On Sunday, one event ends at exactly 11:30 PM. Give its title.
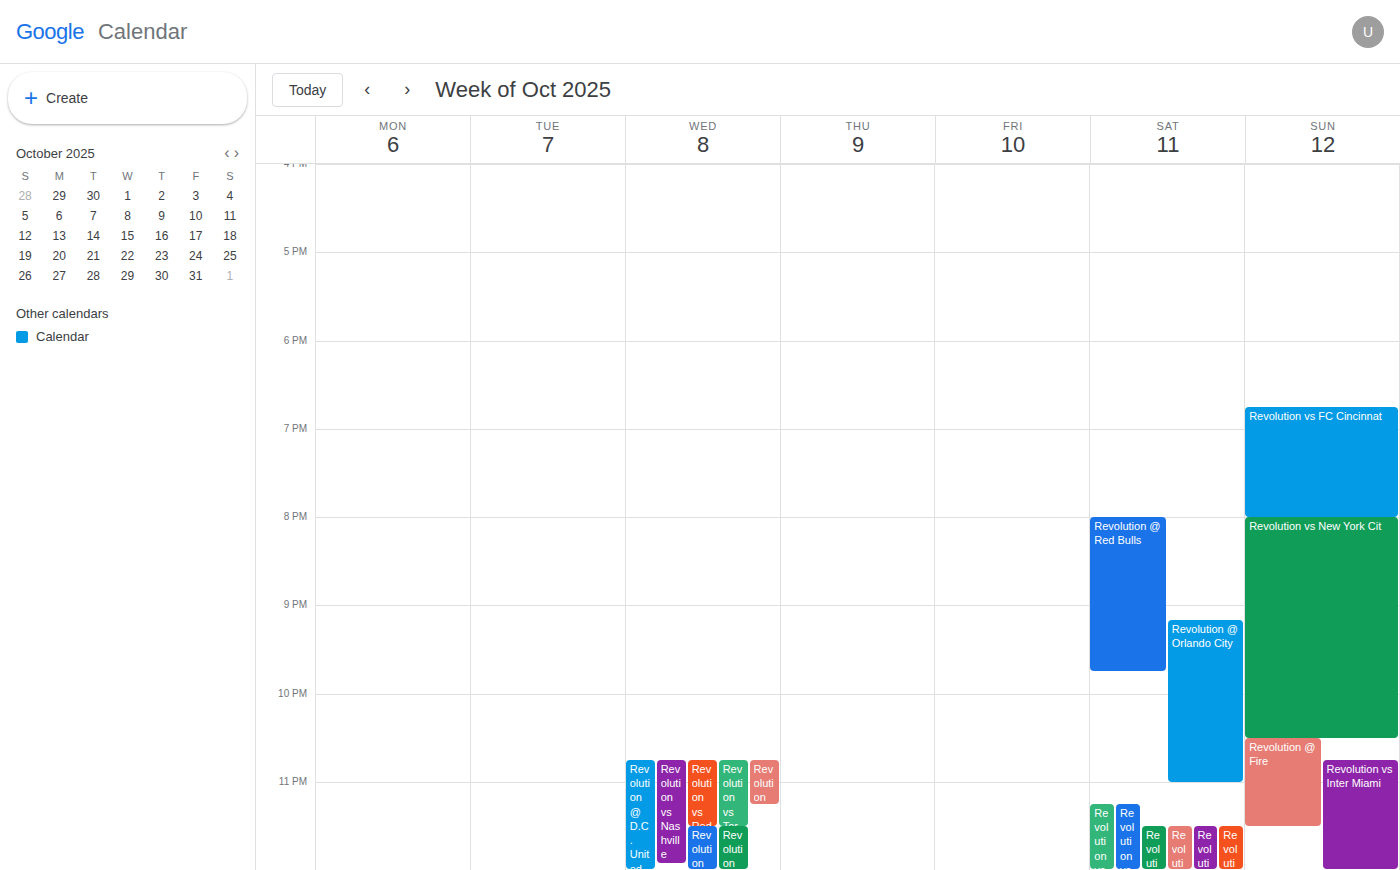
"Revolution @ Fire"